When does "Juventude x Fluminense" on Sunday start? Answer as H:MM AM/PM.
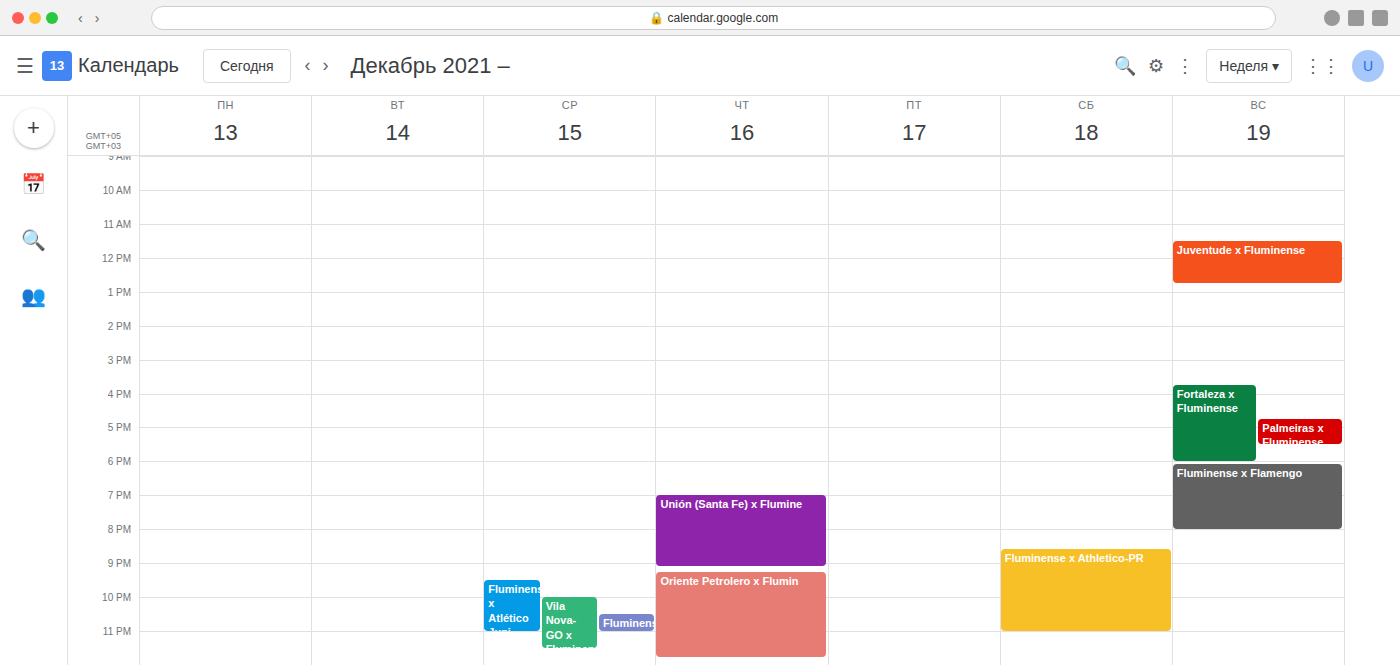
11:30 AM